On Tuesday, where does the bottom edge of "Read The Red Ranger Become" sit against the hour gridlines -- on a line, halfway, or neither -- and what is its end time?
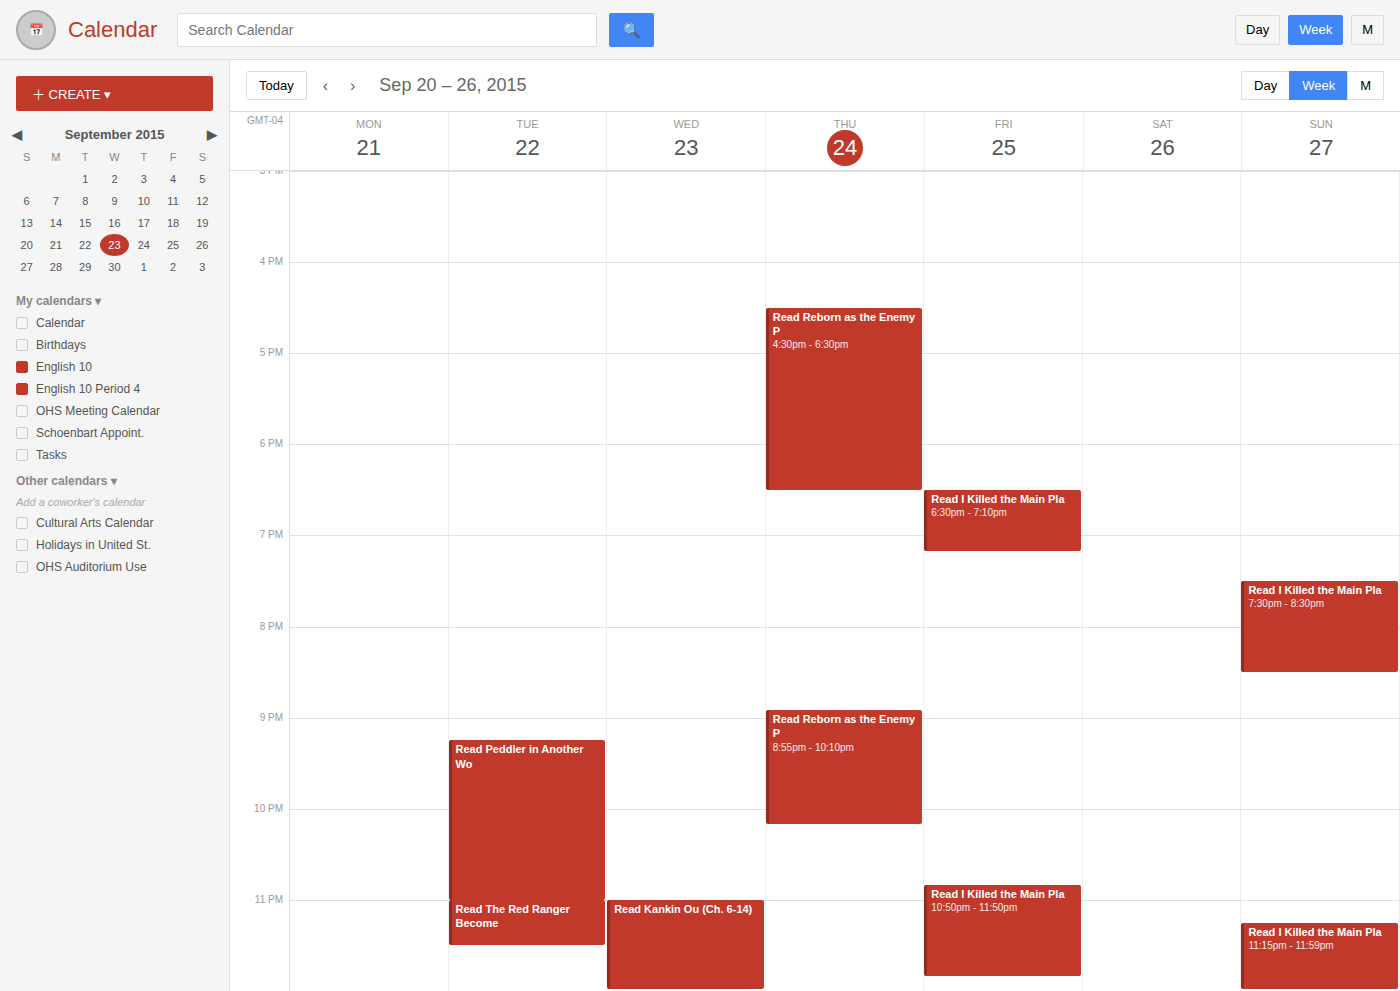
11:30 PM -- halfway between the 11 PM and 12 AM lines.